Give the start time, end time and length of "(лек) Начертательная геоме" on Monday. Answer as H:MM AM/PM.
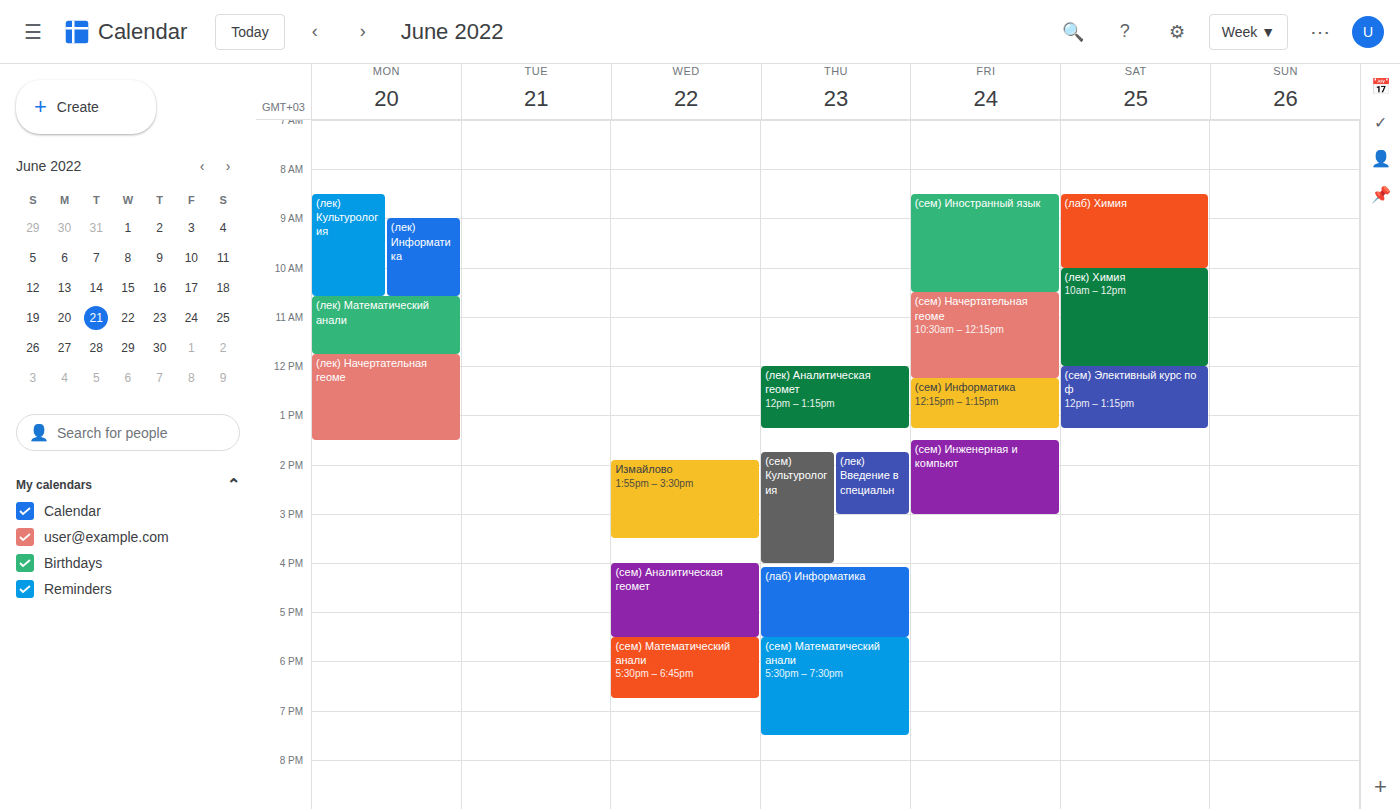
11:45 AM to 1:30 PM, 1 hour 45 minutes